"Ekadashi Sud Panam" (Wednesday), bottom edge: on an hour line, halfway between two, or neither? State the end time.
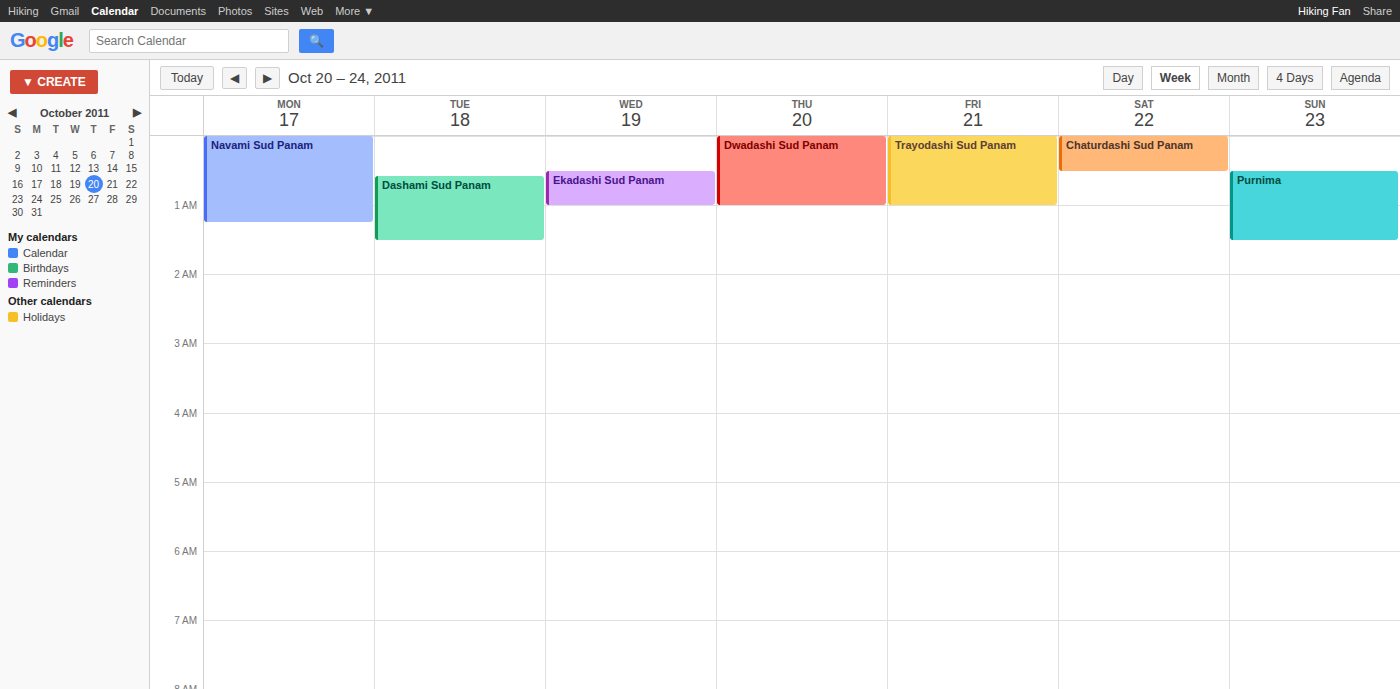
1:00 AM -- exactly on the 1 AM line.